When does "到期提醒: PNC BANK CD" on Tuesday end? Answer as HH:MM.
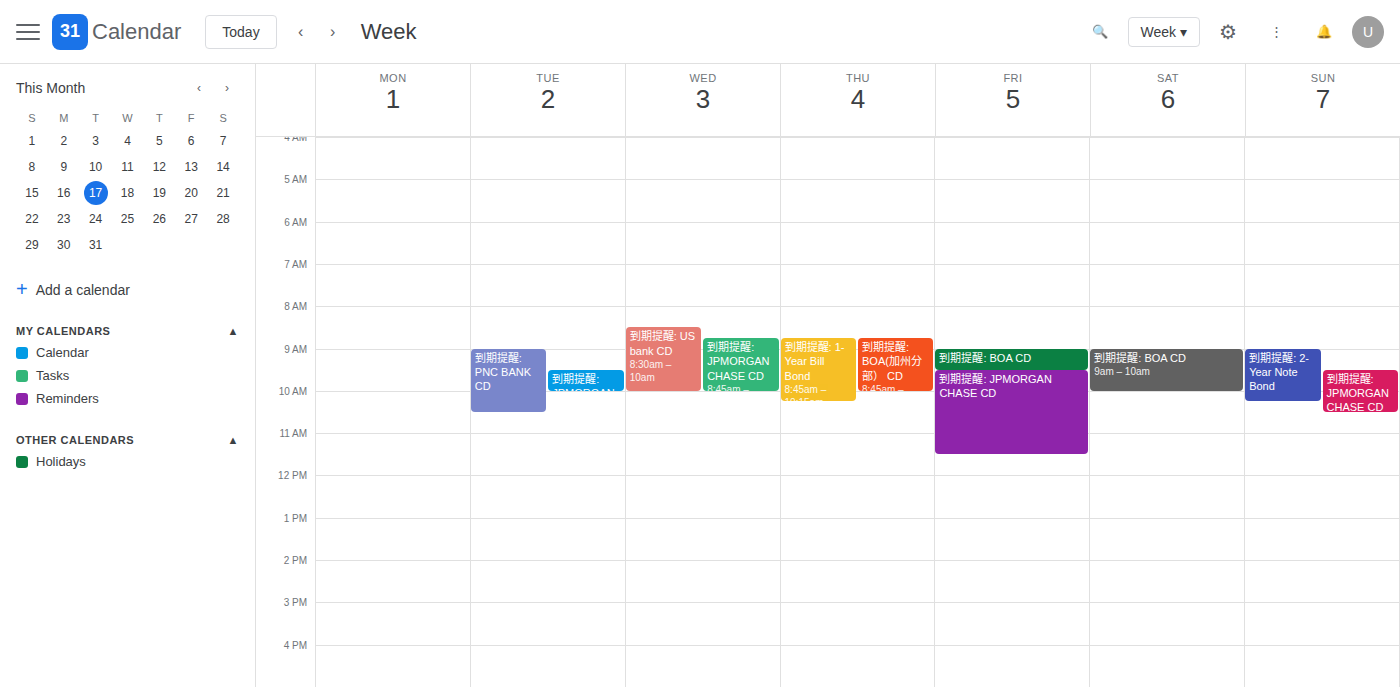
10:30